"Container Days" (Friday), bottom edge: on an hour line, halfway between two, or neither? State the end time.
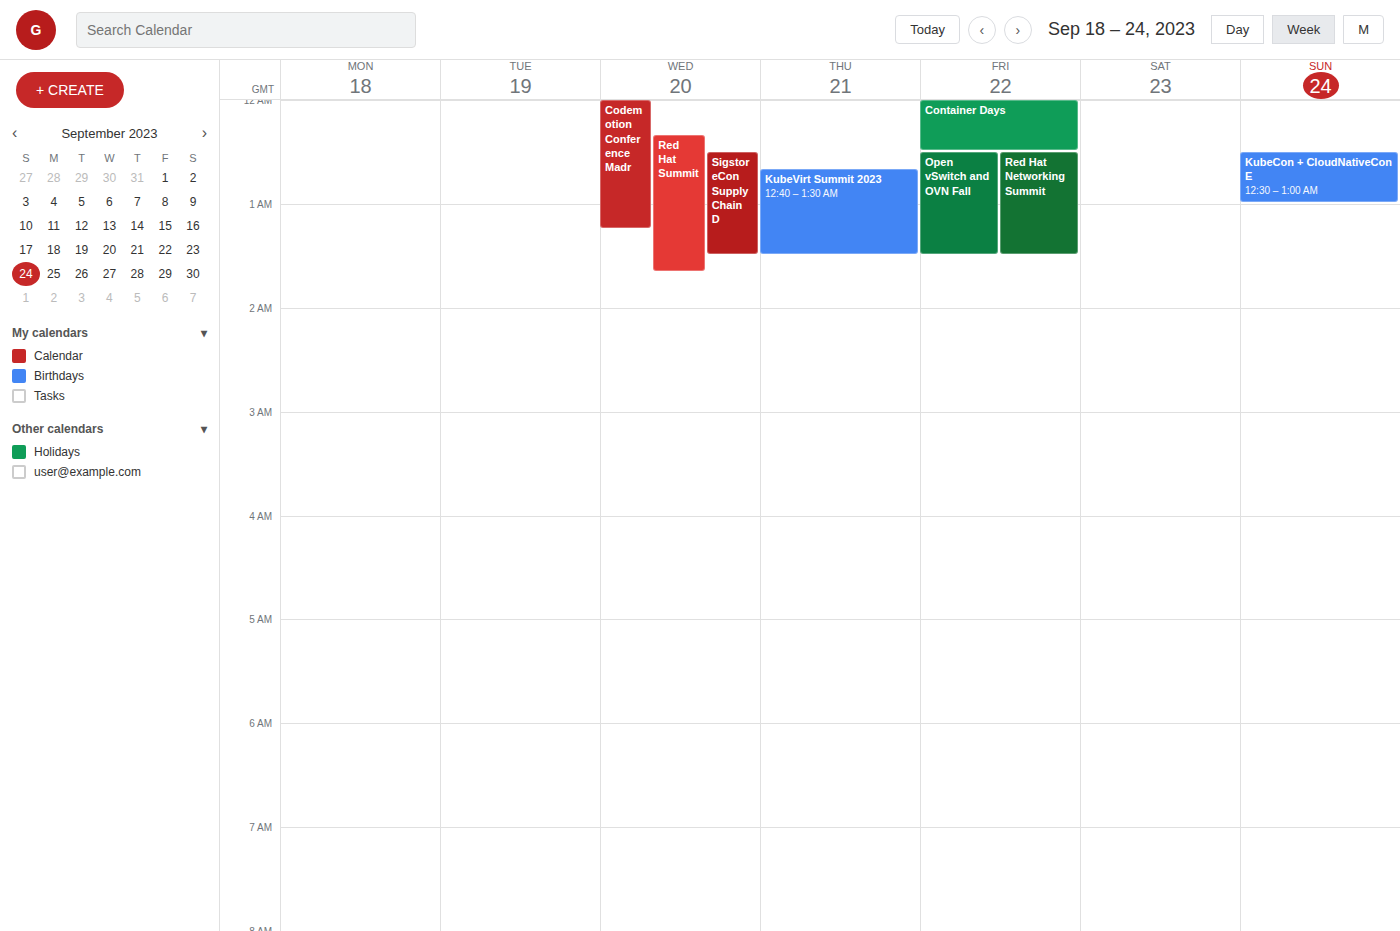
12:30 AM -- halfway between the 12 AM and 1 AM lines.